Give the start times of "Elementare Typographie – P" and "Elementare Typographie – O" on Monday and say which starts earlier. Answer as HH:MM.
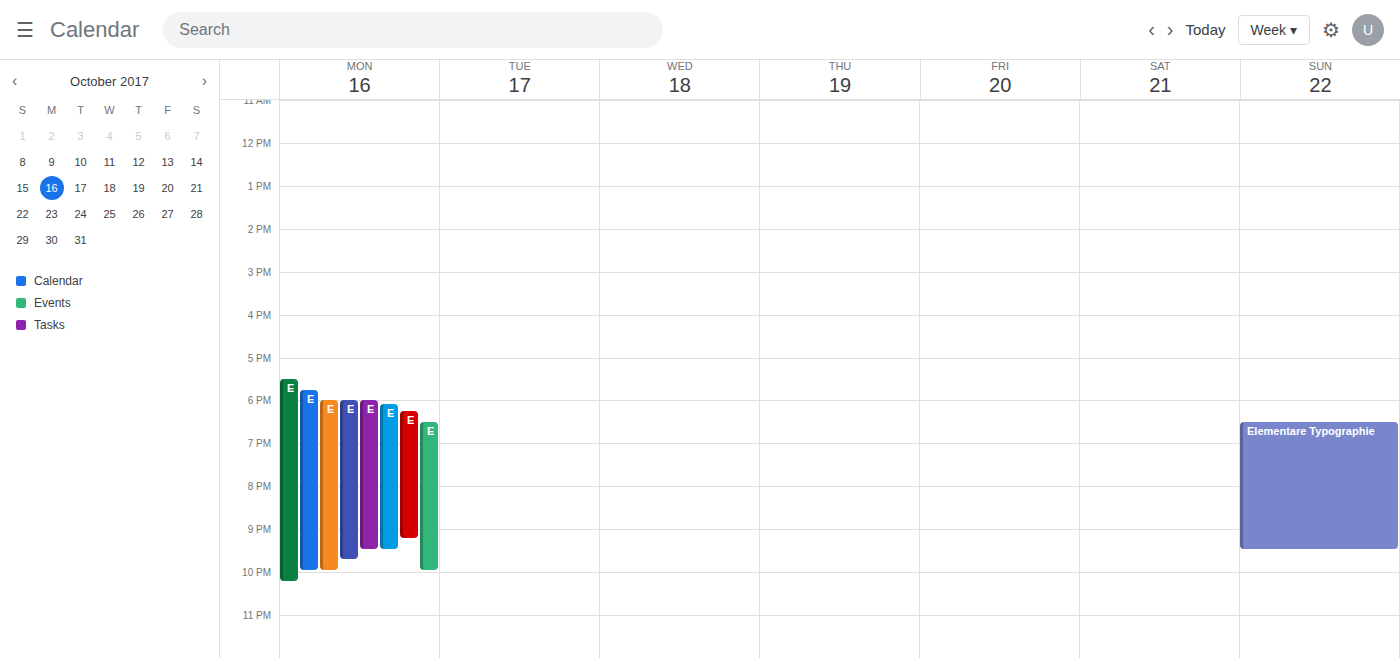
"Elementare Typographie – P" 17:30; "Elementare Typographie – O" 18:00.